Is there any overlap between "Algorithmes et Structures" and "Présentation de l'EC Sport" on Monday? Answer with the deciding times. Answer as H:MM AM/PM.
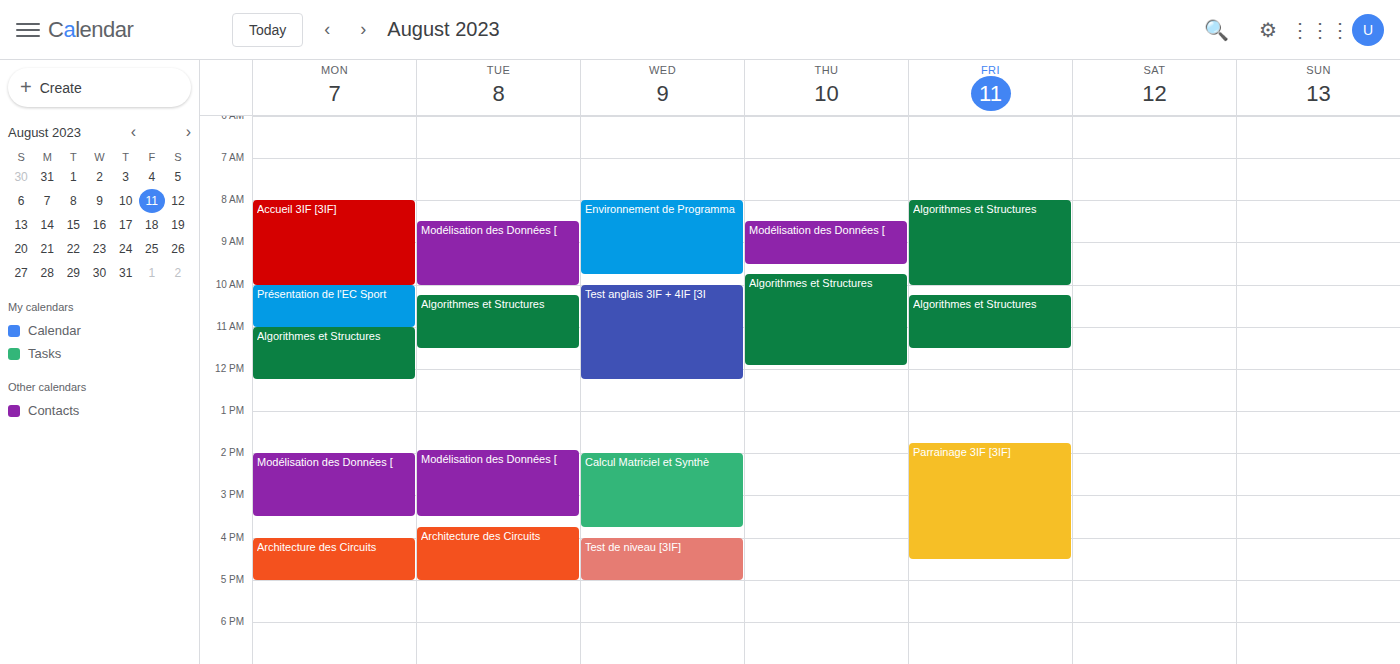
"Présentation de l'EC Sport" ends at 11:00 AM, exactly when "Algorithmes et Structures" starts -- they touch but do not overlap.